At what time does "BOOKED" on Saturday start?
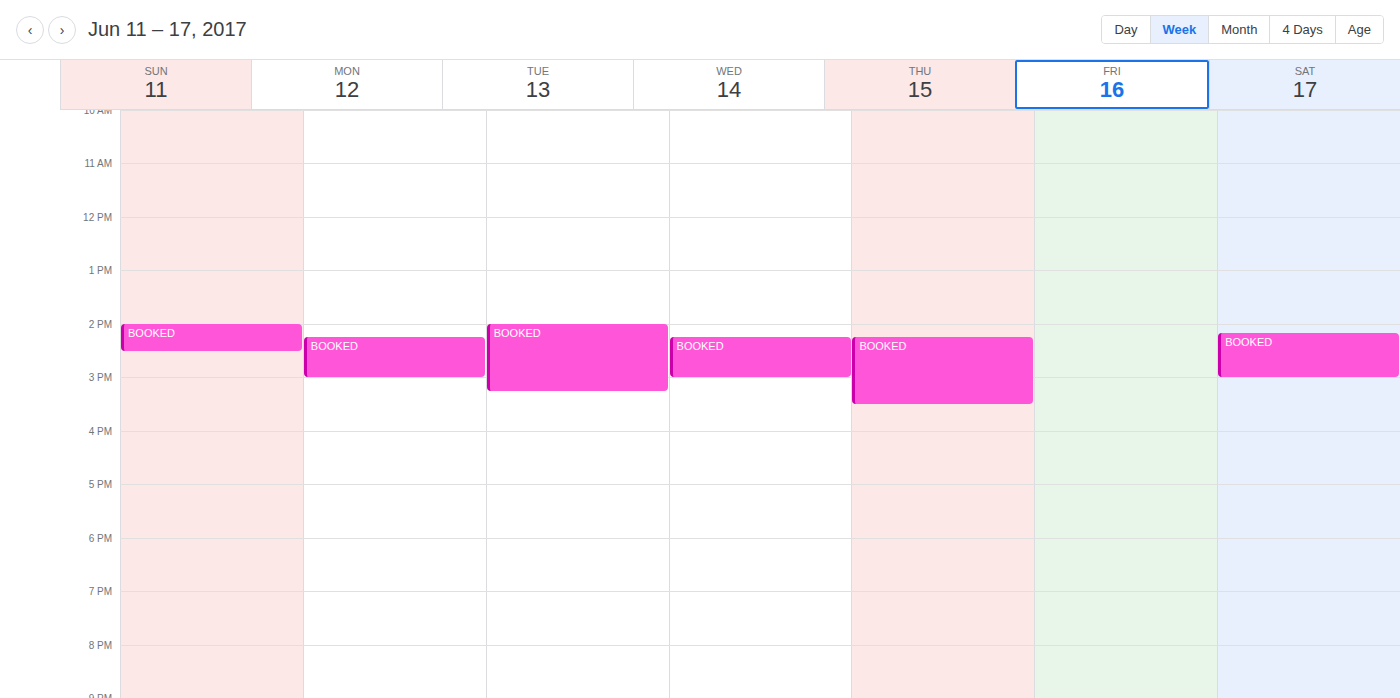
2:10 PM